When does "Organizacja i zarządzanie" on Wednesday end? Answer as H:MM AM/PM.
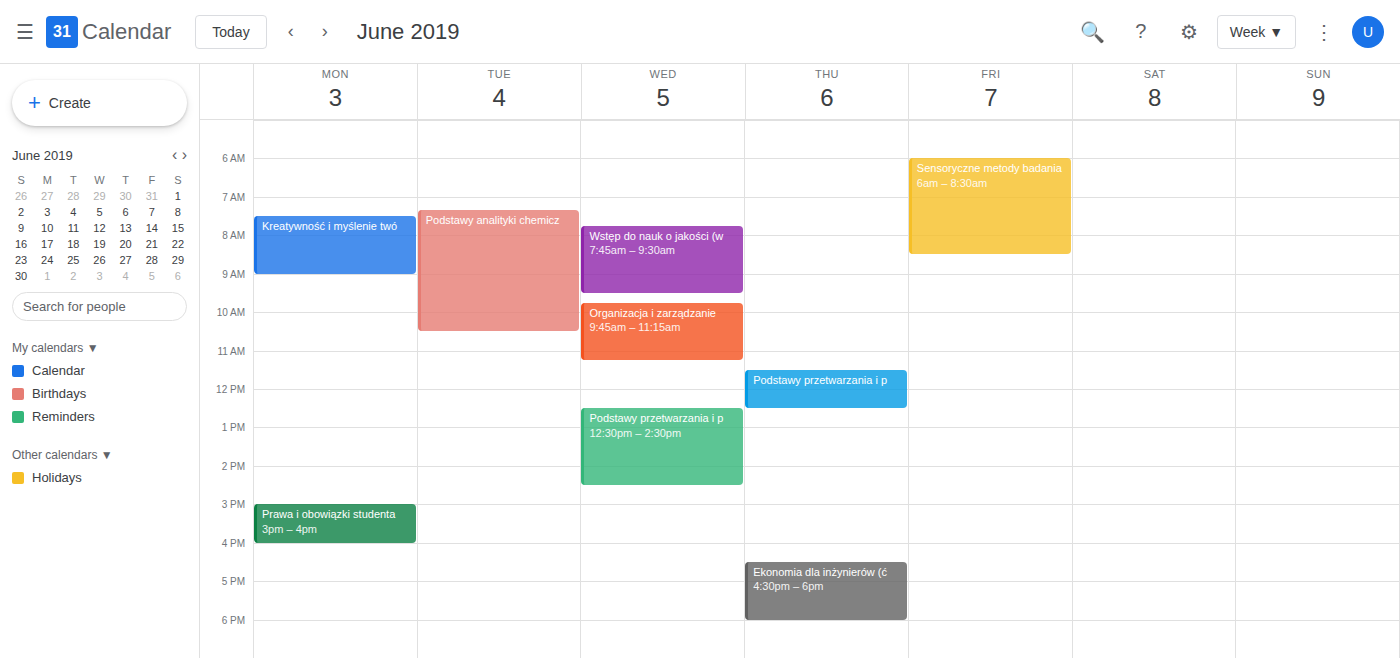
11:15 AM